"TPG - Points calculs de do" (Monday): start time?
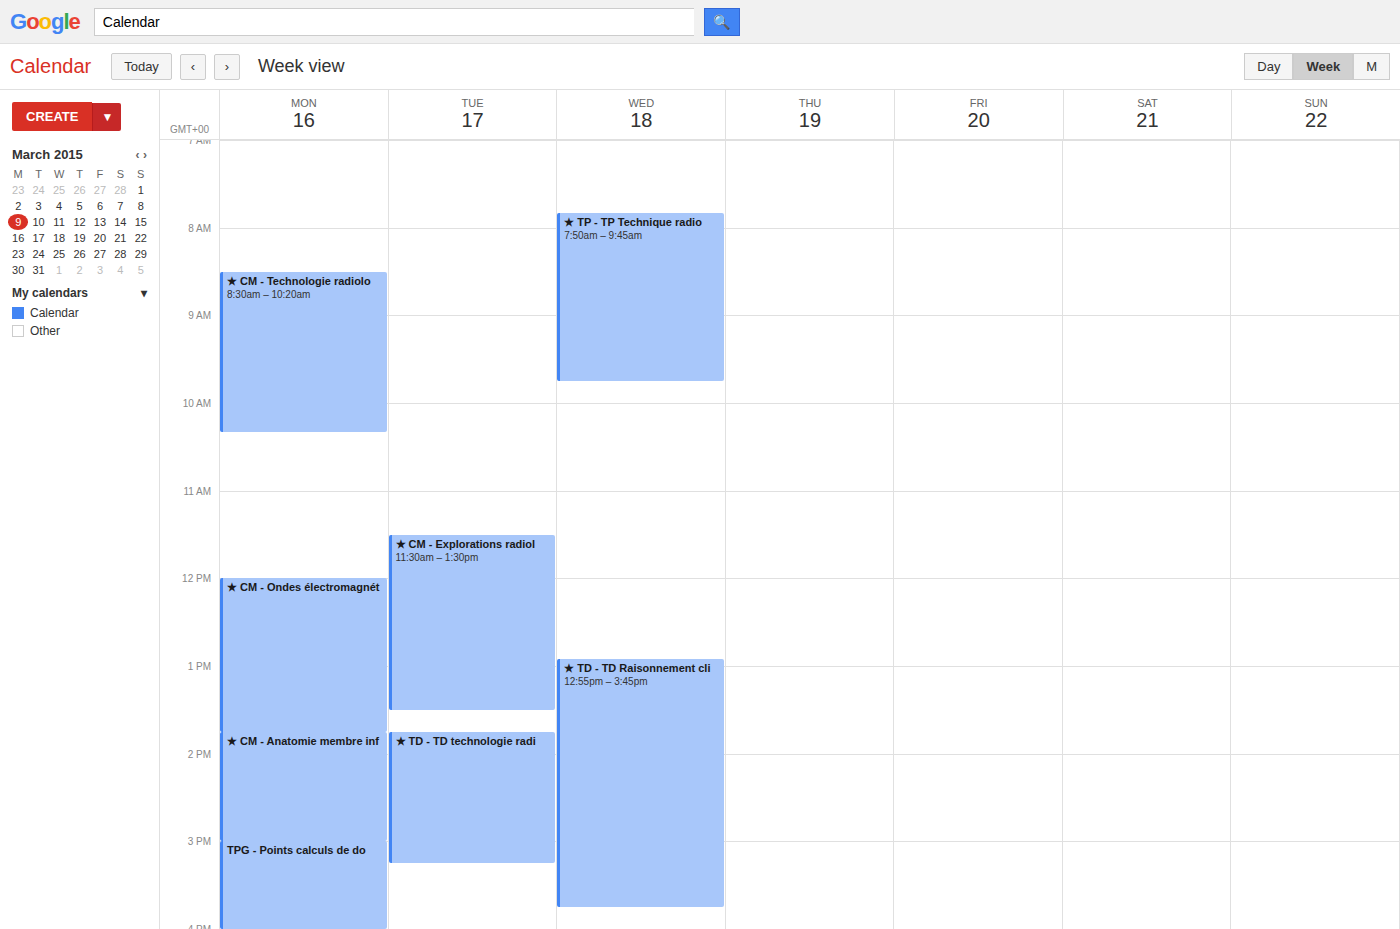
15:00